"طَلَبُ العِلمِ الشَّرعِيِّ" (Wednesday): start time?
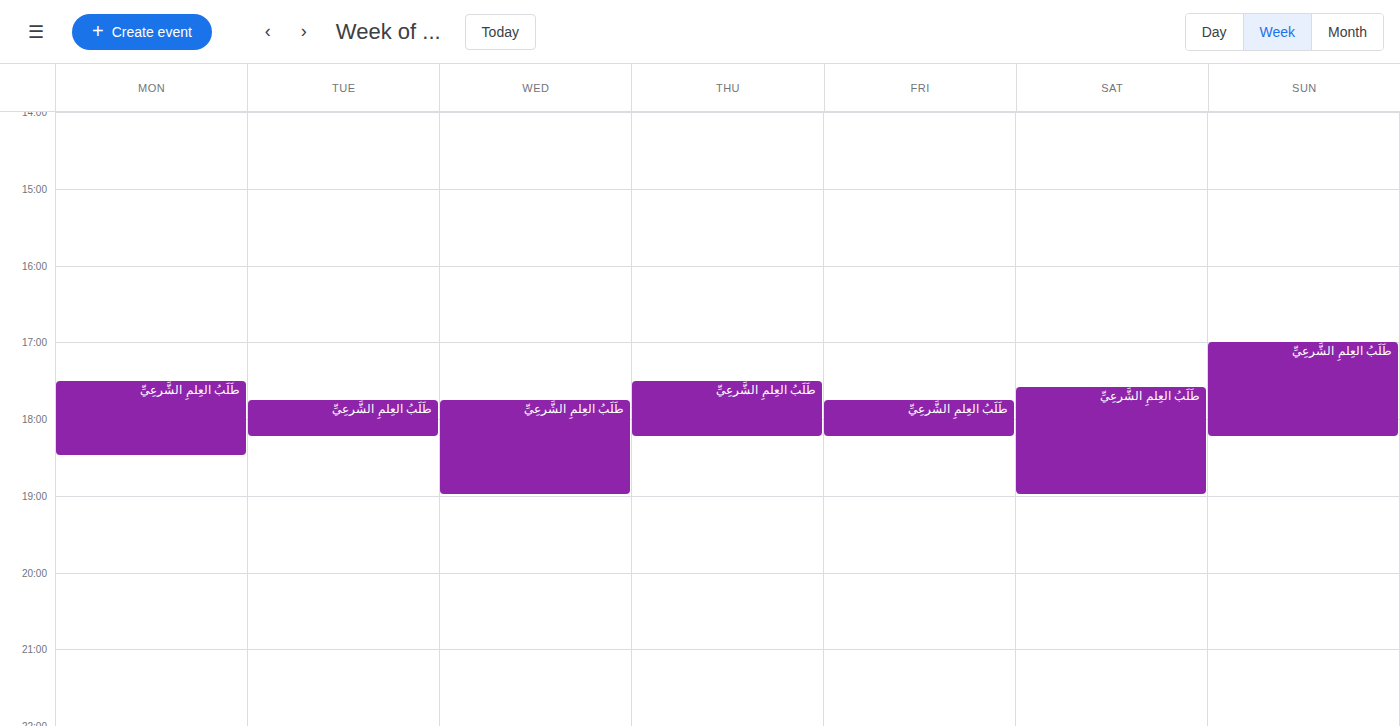
5:45 PM